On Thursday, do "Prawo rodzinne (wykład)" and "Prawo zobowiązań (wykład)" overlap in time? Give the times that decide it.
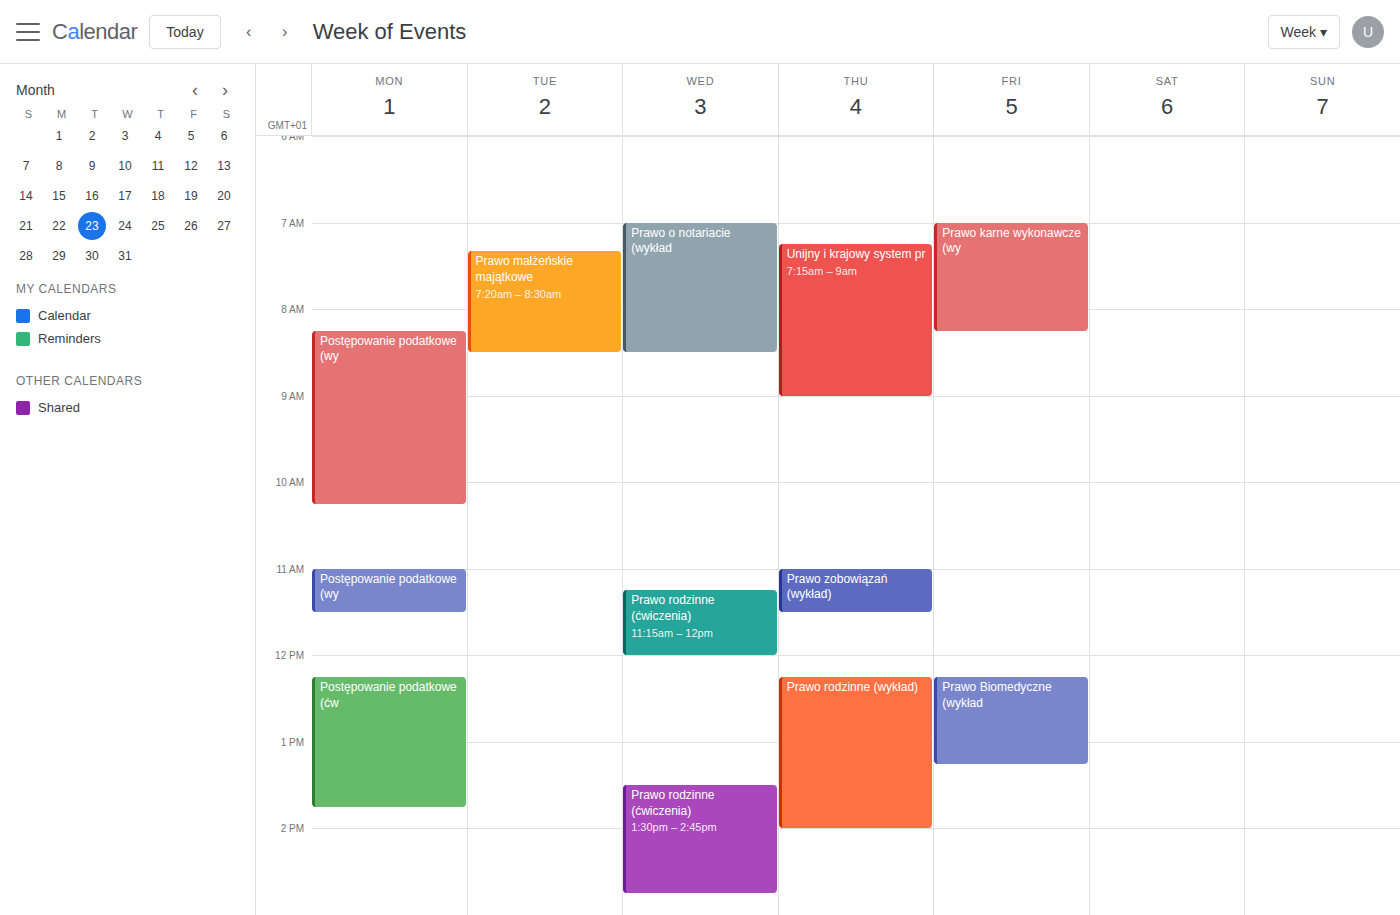
"Prawo zobowiązań (wykład)" ends at 11:30 AM and "Prawo rodzinne (wykład)" starts at 12:15 PM -- no overlap.